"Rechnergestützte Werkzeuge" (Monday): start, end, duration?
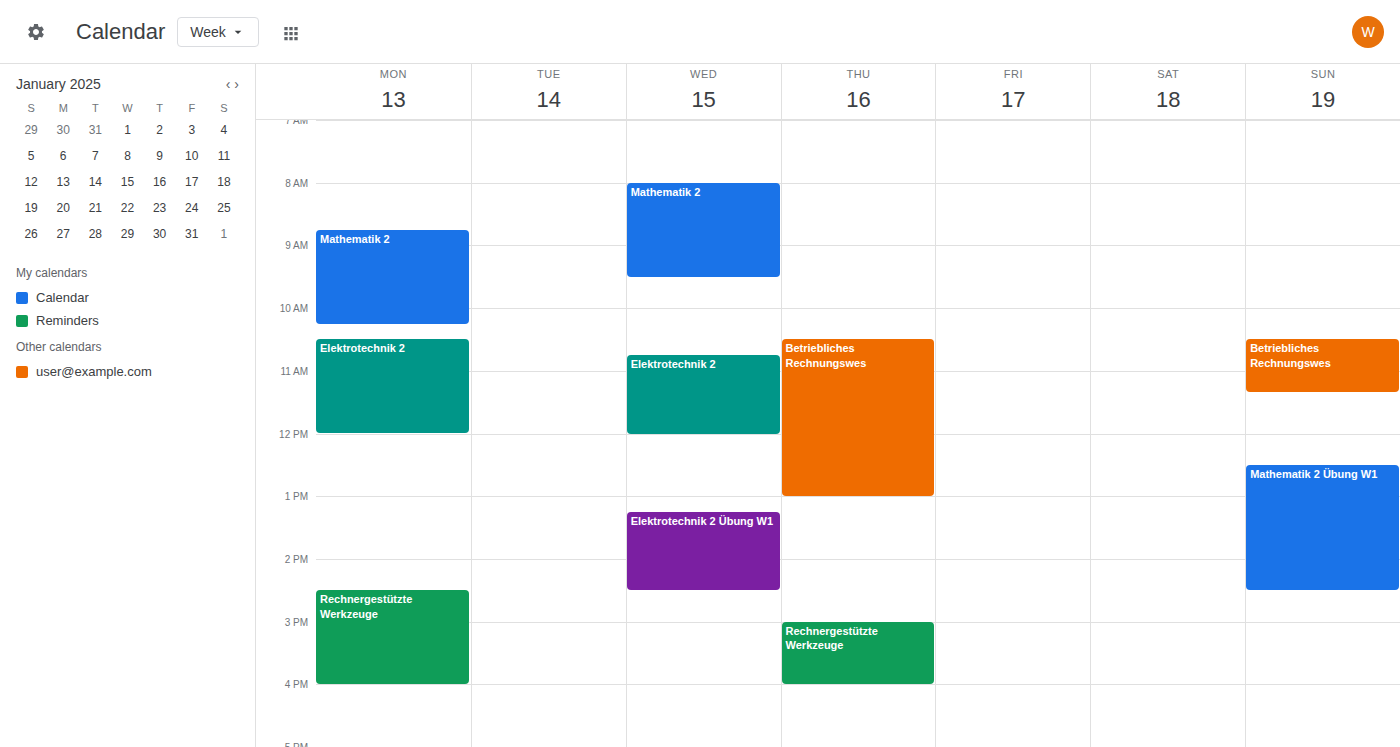
2:30 PM to 4:00 PM, 1 hour 30 minutes